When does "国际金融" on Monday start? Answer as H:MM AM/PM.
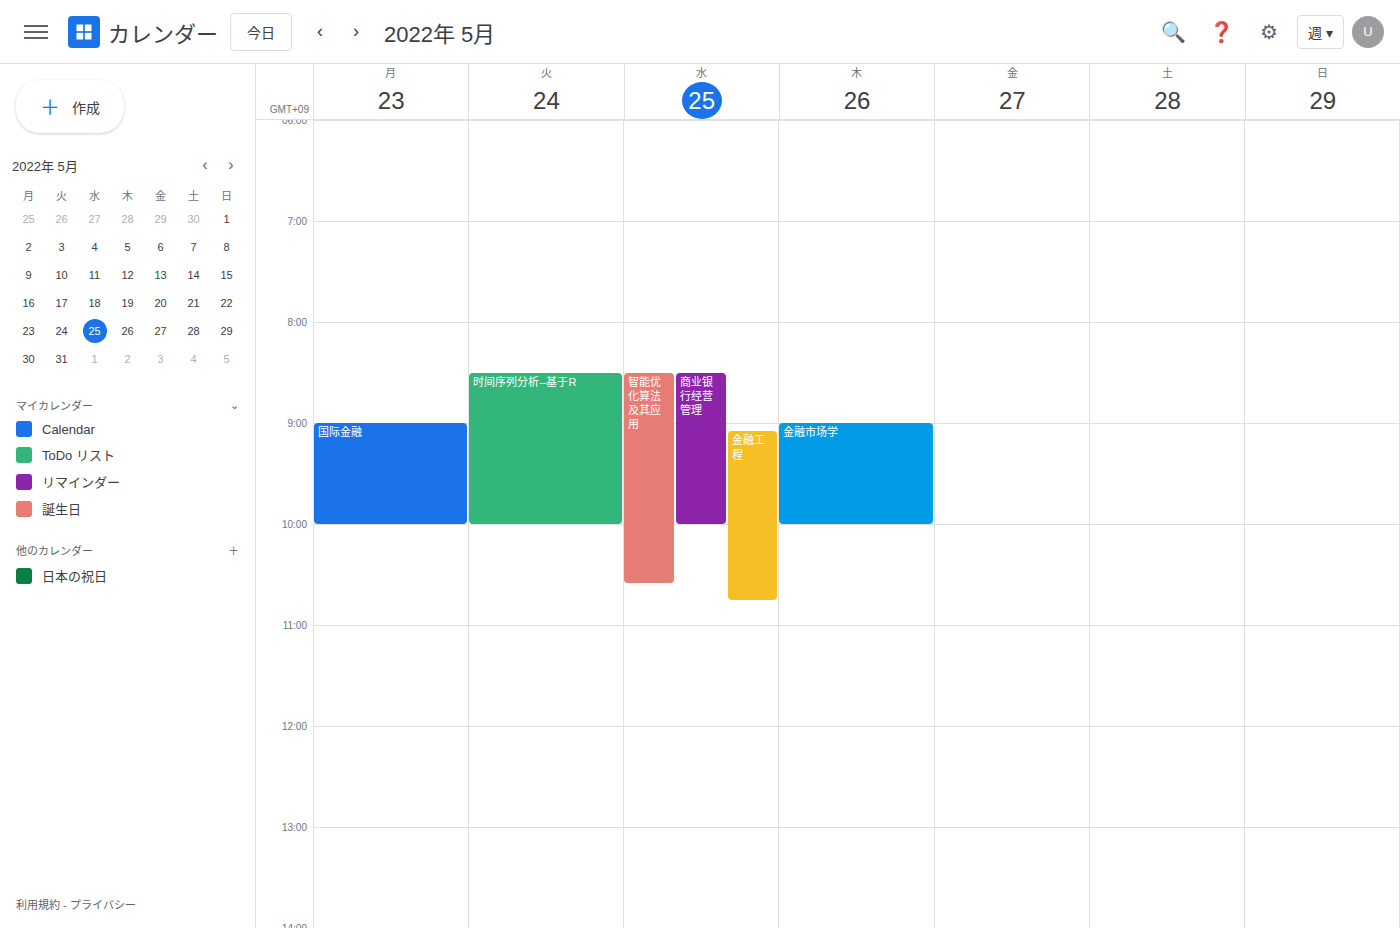
9:00 AM